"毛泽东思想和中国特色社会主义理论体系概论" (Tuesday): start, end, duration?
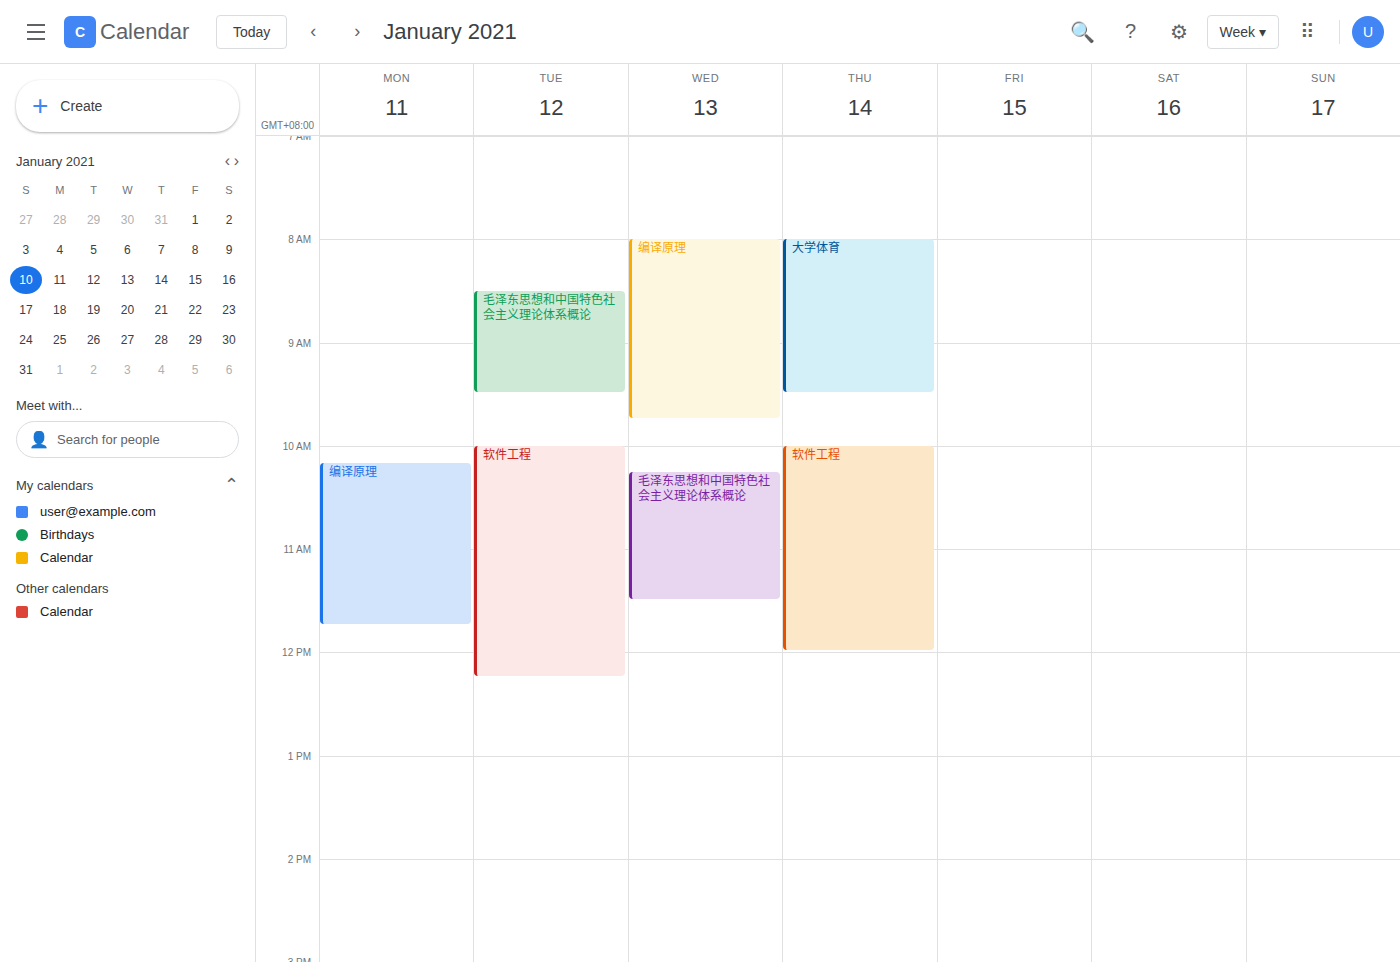
8:30 AM to 9:30 AM, 1 hour